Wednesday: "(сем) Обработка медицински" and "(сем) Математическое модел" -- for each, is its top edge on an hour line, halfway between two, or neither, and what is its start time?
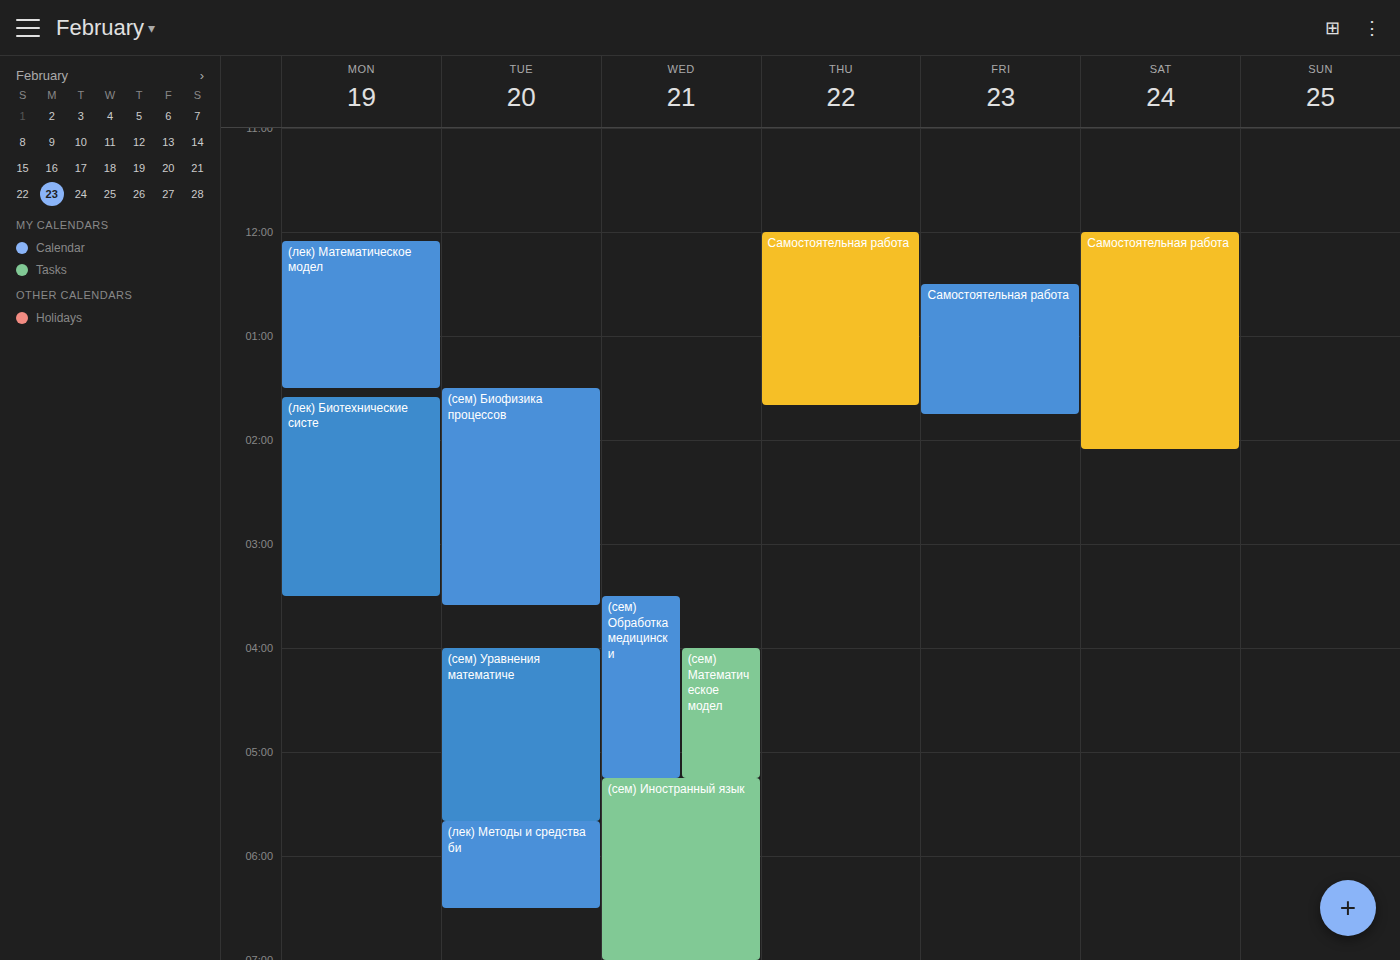
"(сем) Обработка медицински": 3:30 PM, halfway between the 3 PM and 4 PM lines. "(сем) Математическое модел": 4:00 PM, exactly on the 4 PM line.